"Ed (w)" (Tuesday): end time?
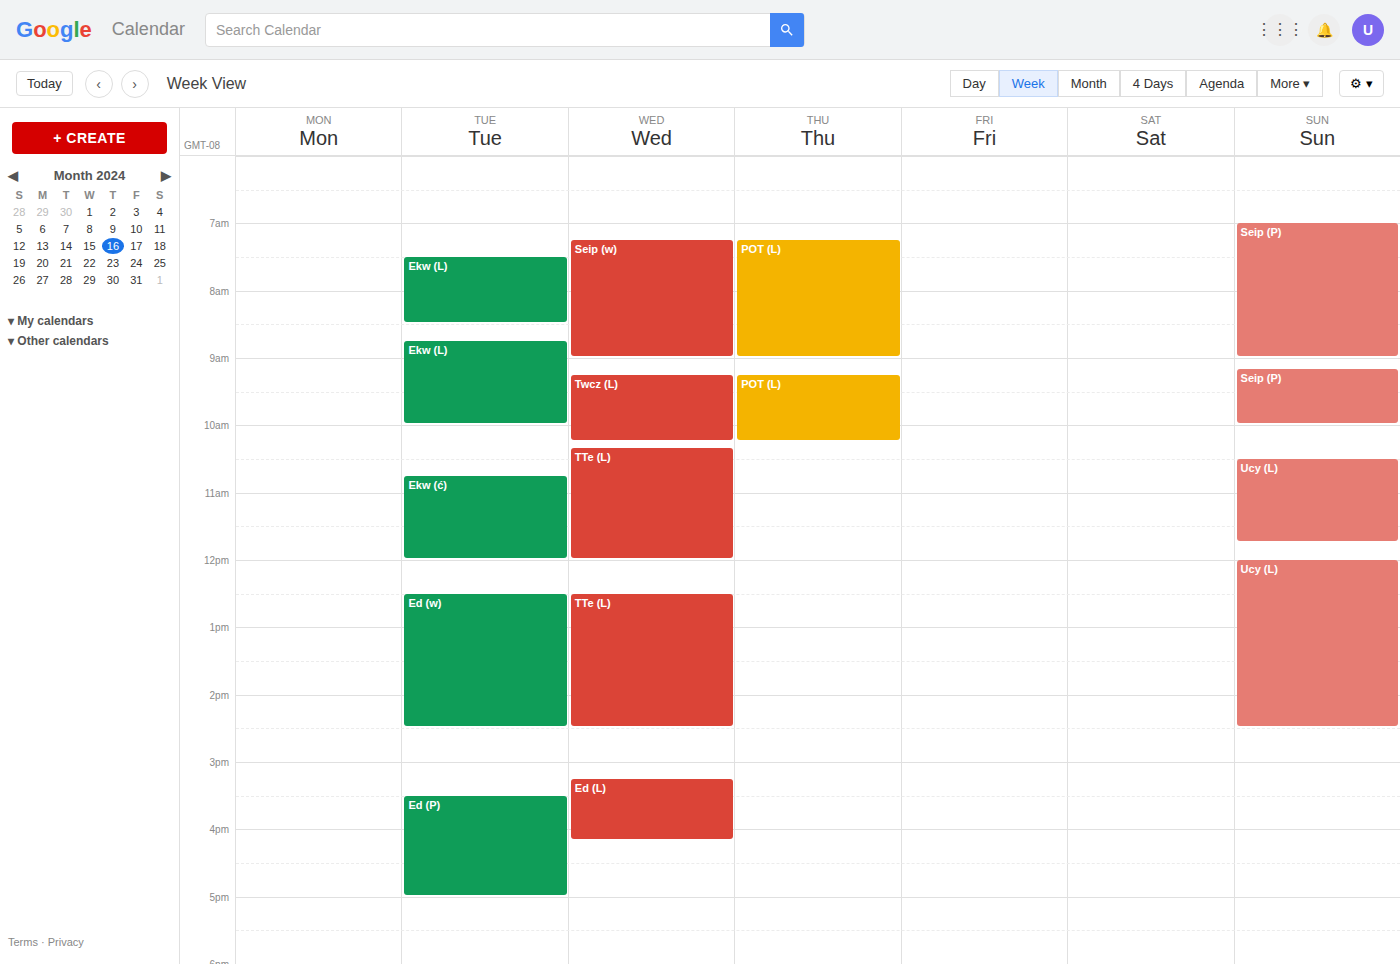
14:30